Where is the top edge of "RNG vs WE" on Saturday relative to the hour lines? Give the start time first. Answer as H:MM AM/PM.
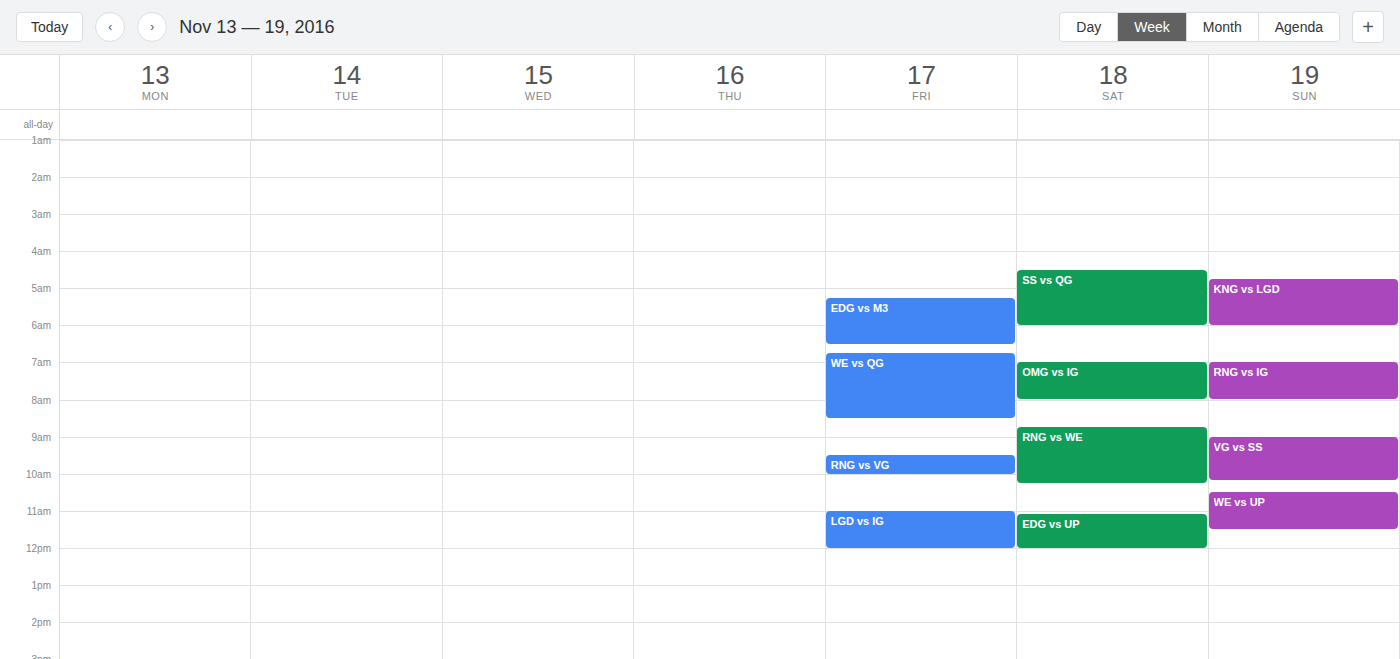
8:45 AM -- neither: three quarters of the way from the 8 AM line to the 9 AM line.